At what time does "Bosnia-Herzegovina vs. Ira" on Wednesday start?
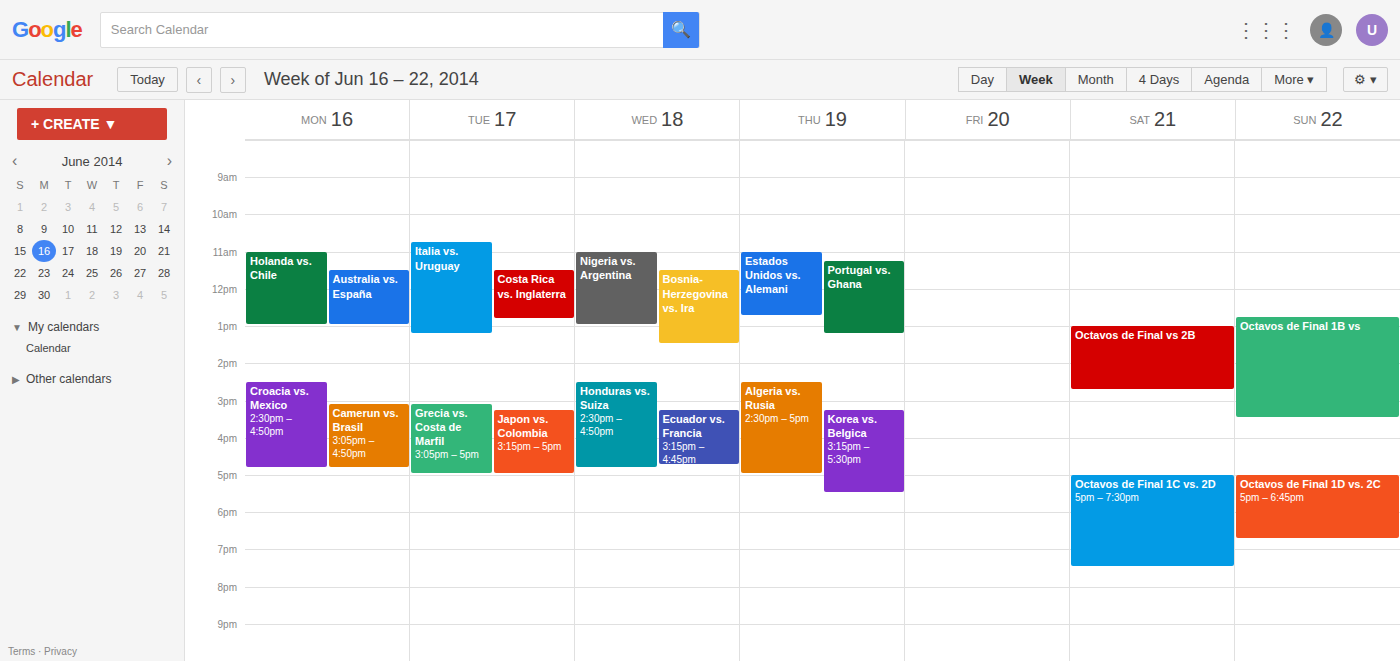
11:30 AM